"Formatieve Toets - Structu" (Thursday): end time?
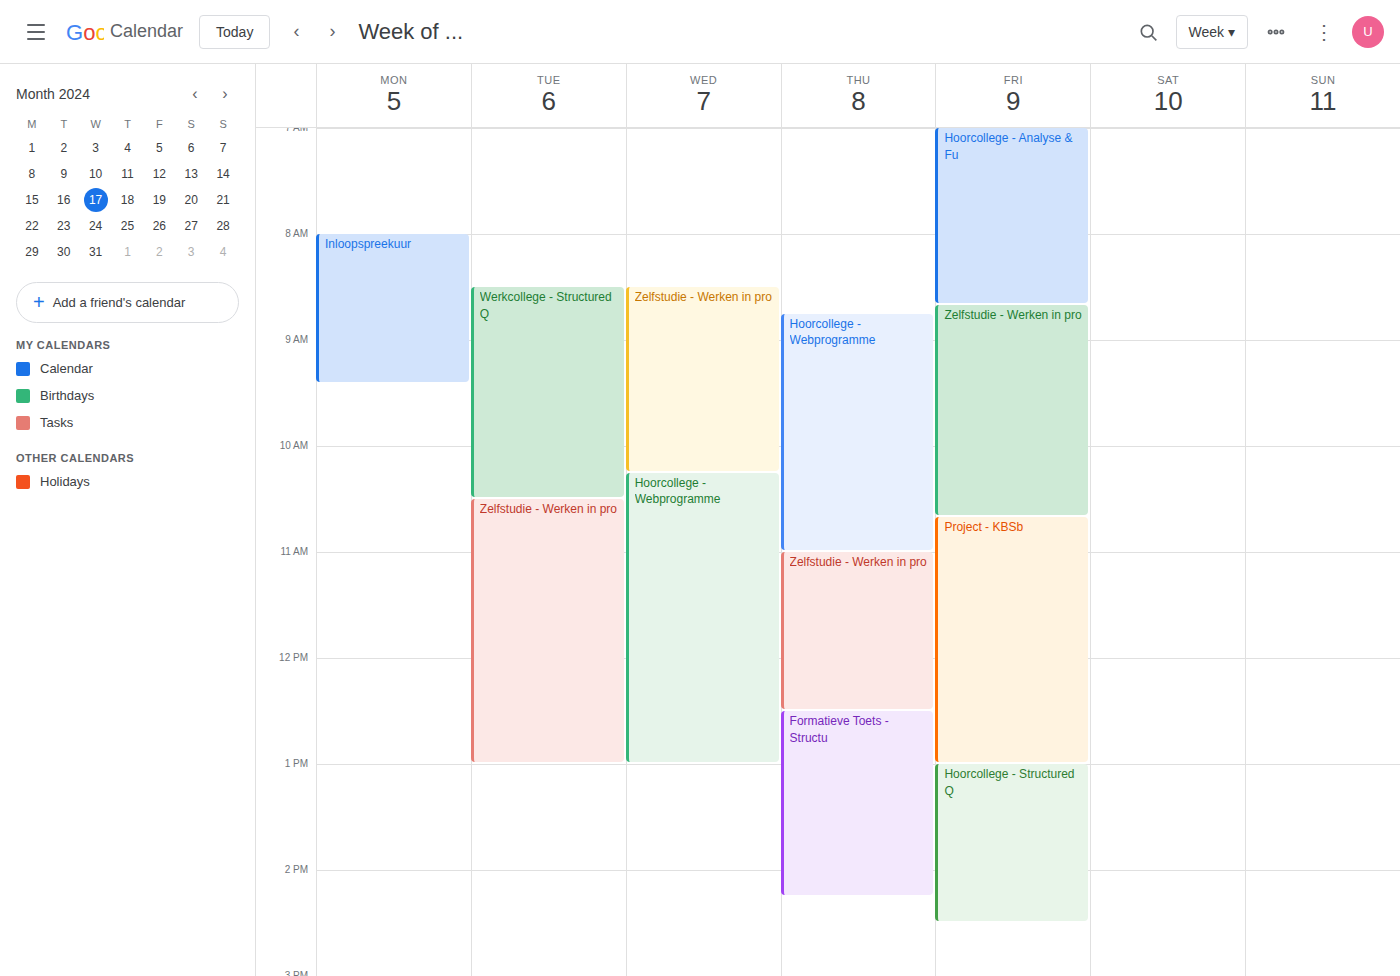
2:15 PM